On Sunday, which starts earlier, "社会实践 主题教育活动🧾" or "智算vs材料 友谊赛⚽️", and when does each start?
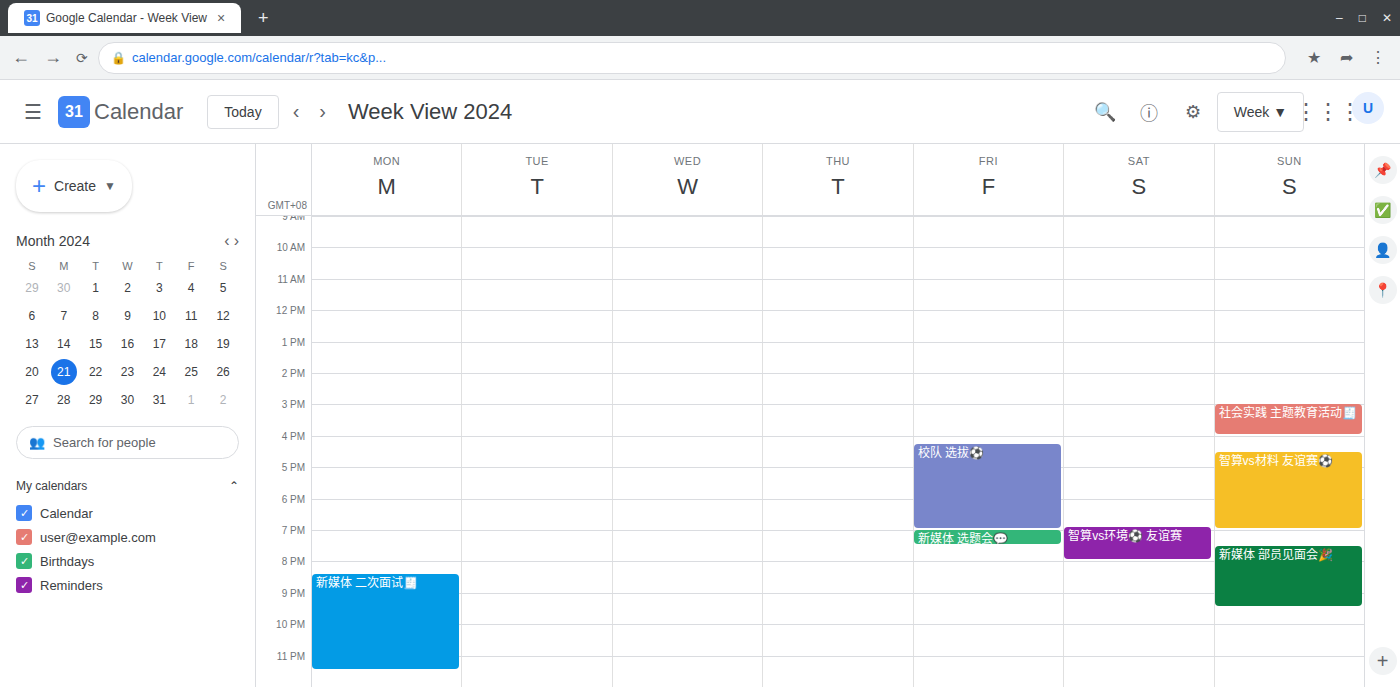
"社会实践 主题教育活动🧾" 3:00 PM; "智算vs材料 友谊赛⚽️" 4:30 PM.